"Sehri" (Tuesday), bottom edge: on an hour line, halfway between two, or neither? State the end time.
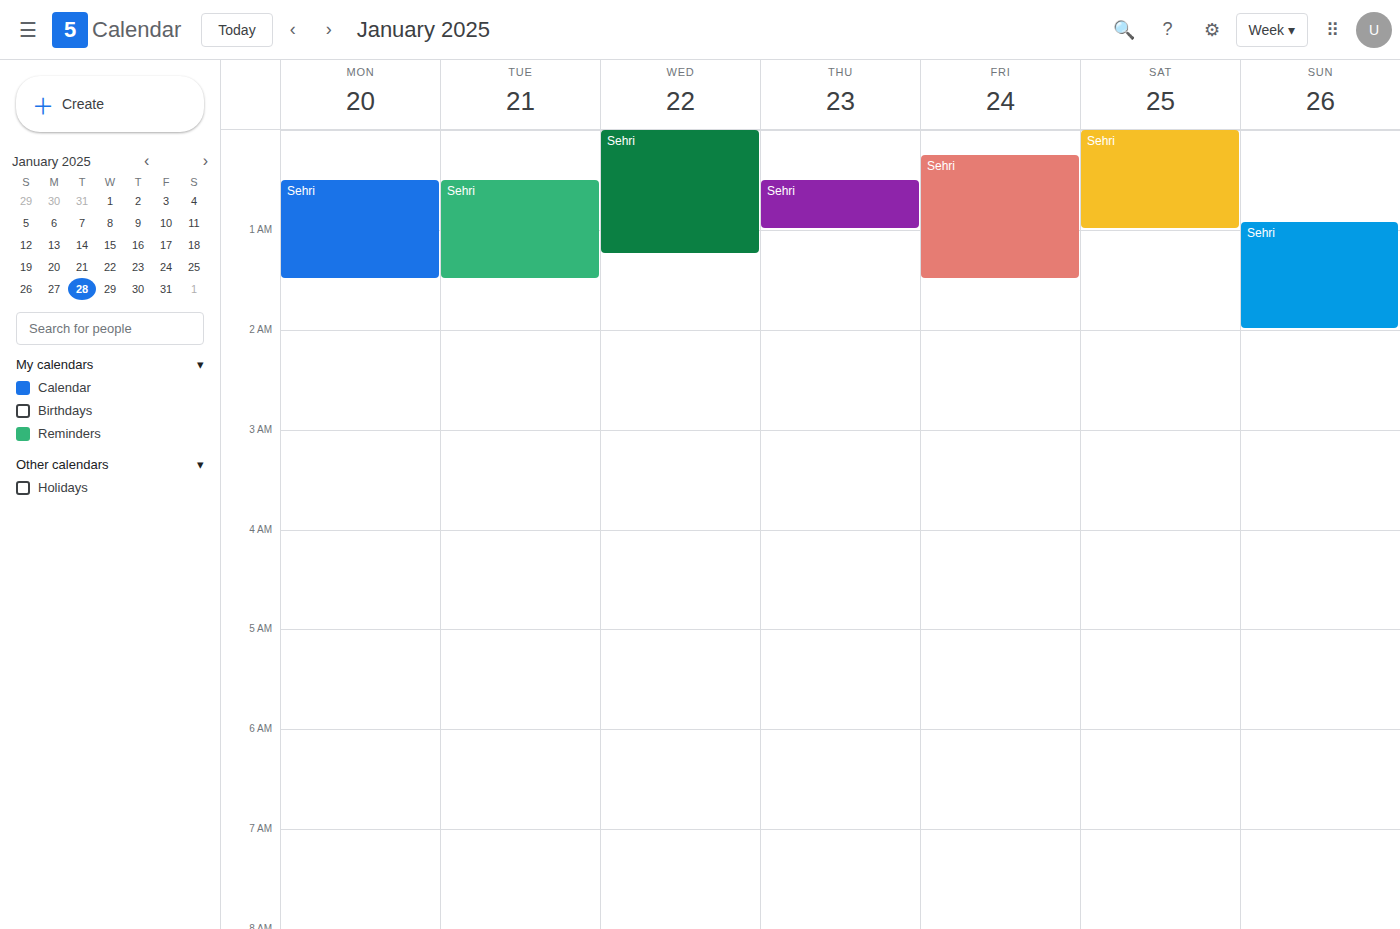
1:30 AM -- halfway between the 1 AM and 2 AM lines.